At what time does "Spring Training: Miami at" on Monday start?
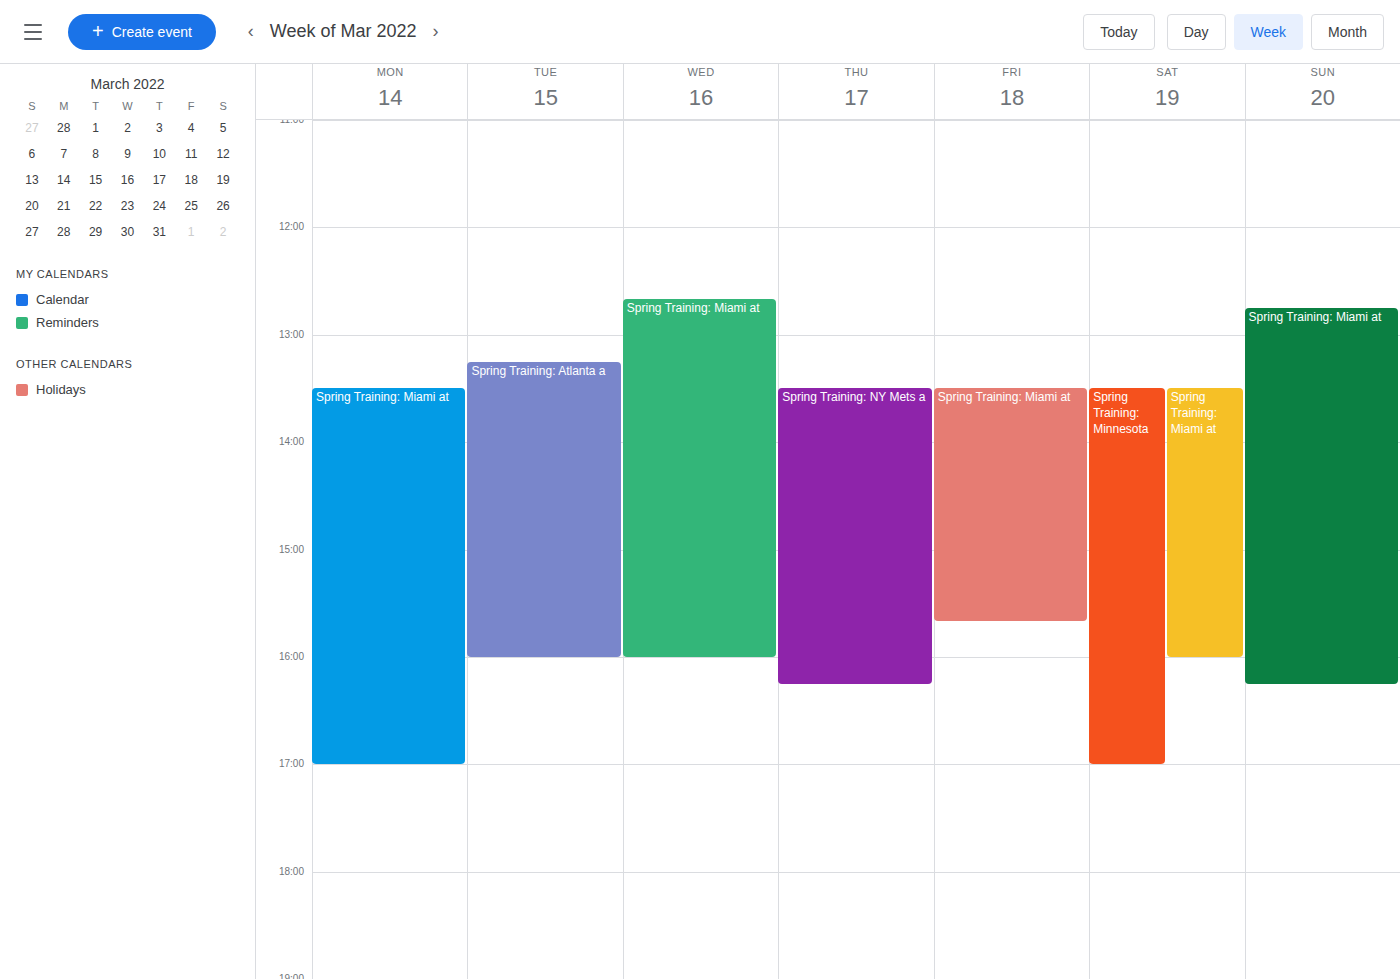
1:30 PM